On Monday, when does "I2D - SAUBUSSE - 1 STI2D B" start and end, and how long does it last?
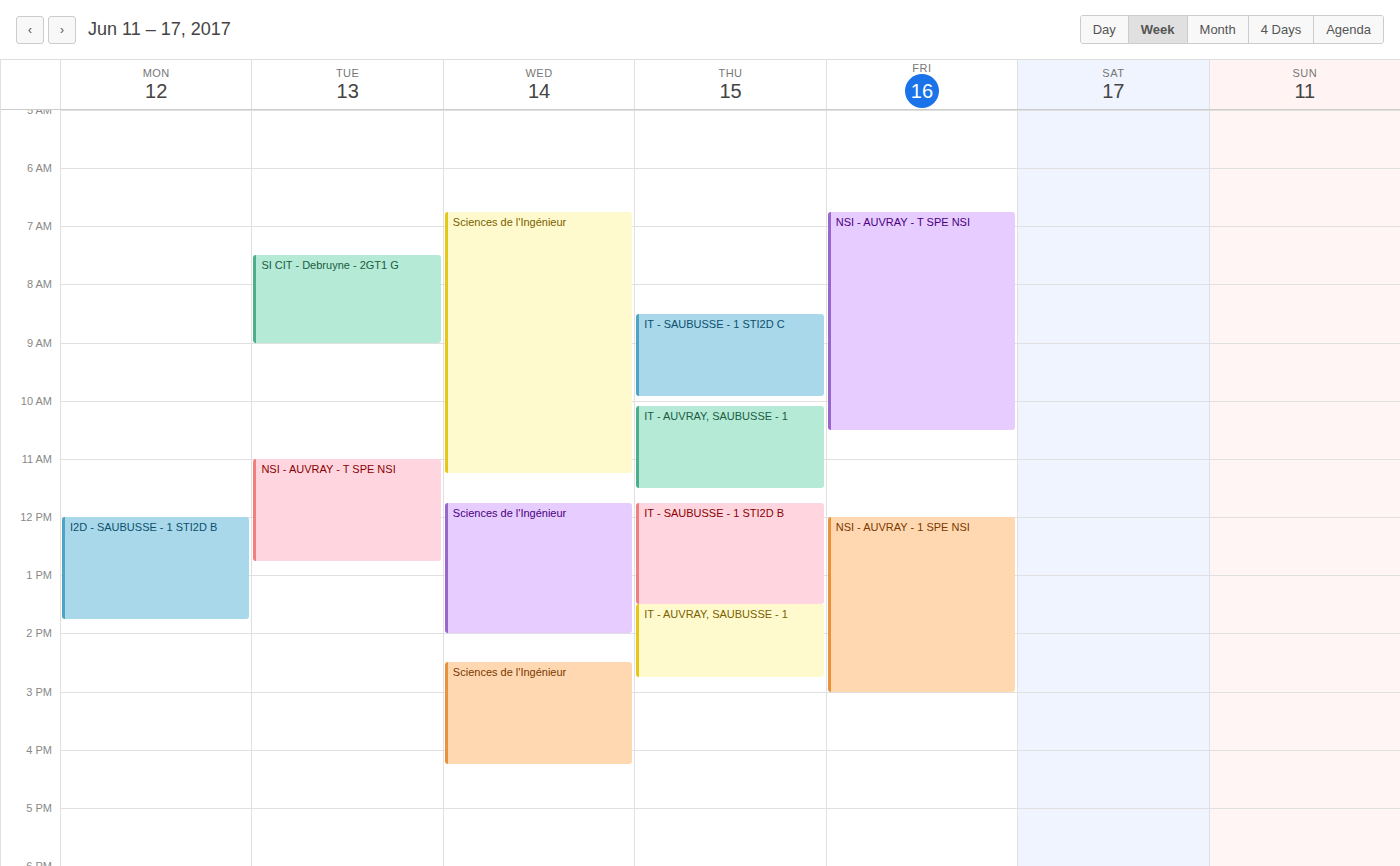
12:00 PM to 1:45 PM, 1 hour 45 minutes